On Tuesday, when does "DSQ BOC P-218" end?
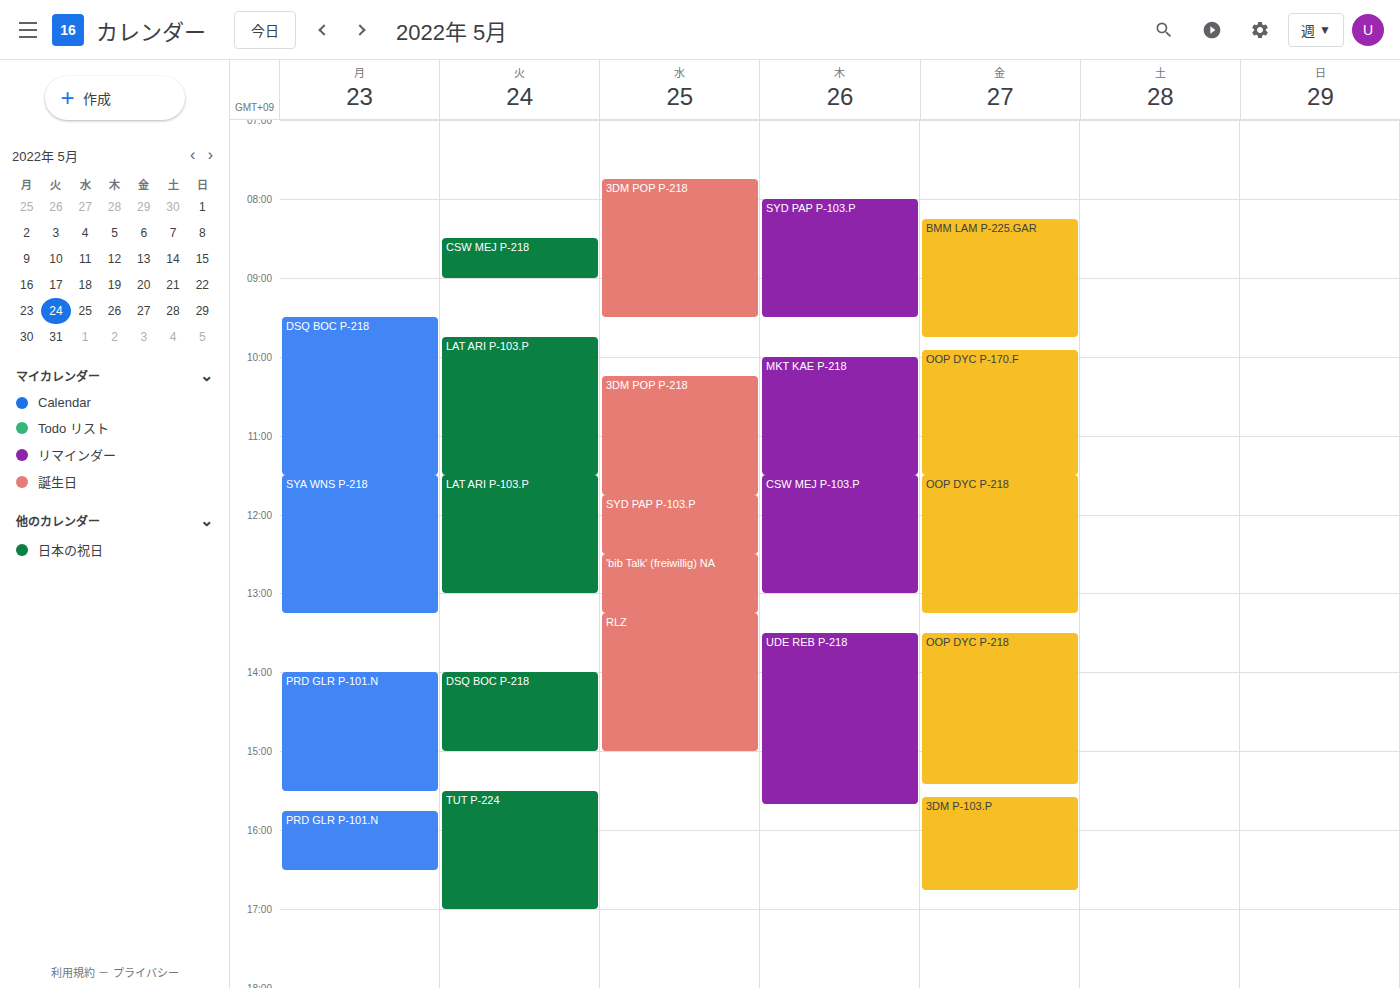
3:00 PM